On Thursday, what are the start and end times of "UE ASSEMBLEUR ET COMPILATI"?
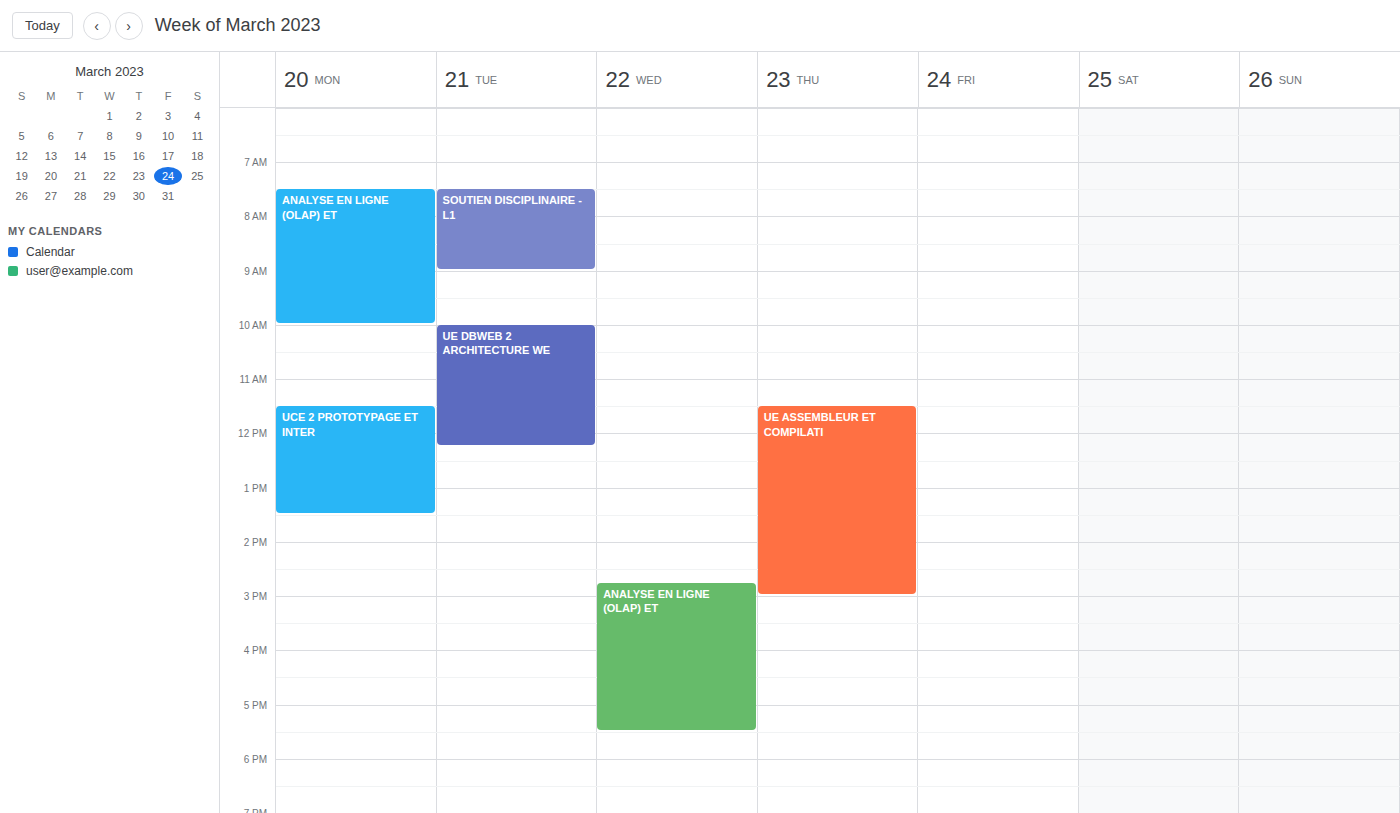
11:30 to 15:00